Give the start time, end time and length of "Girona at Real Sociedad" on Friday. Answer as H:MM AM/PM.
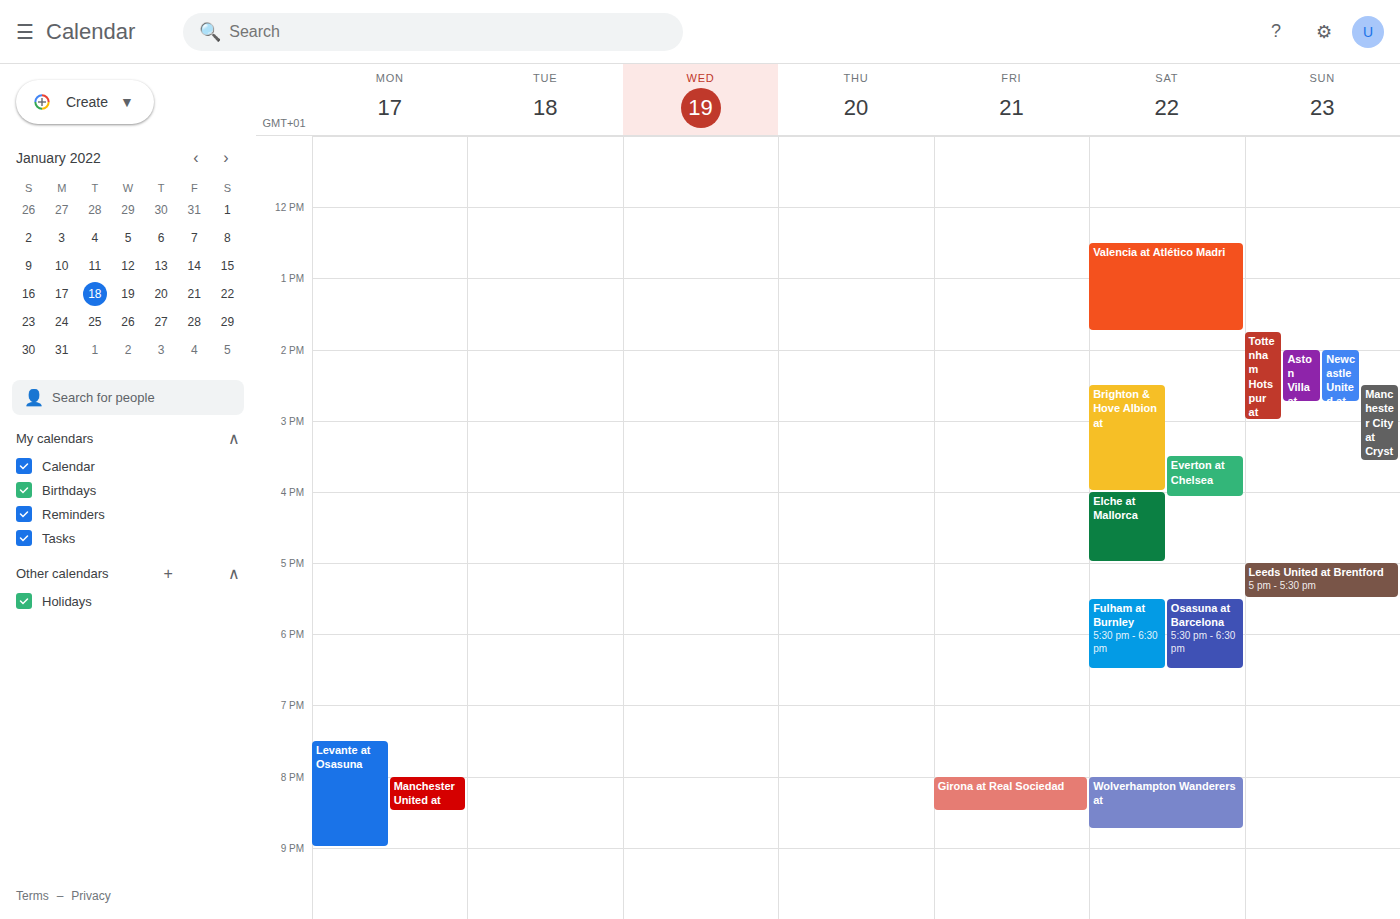
8:00 PM to 8:30 PM, 30 minutes